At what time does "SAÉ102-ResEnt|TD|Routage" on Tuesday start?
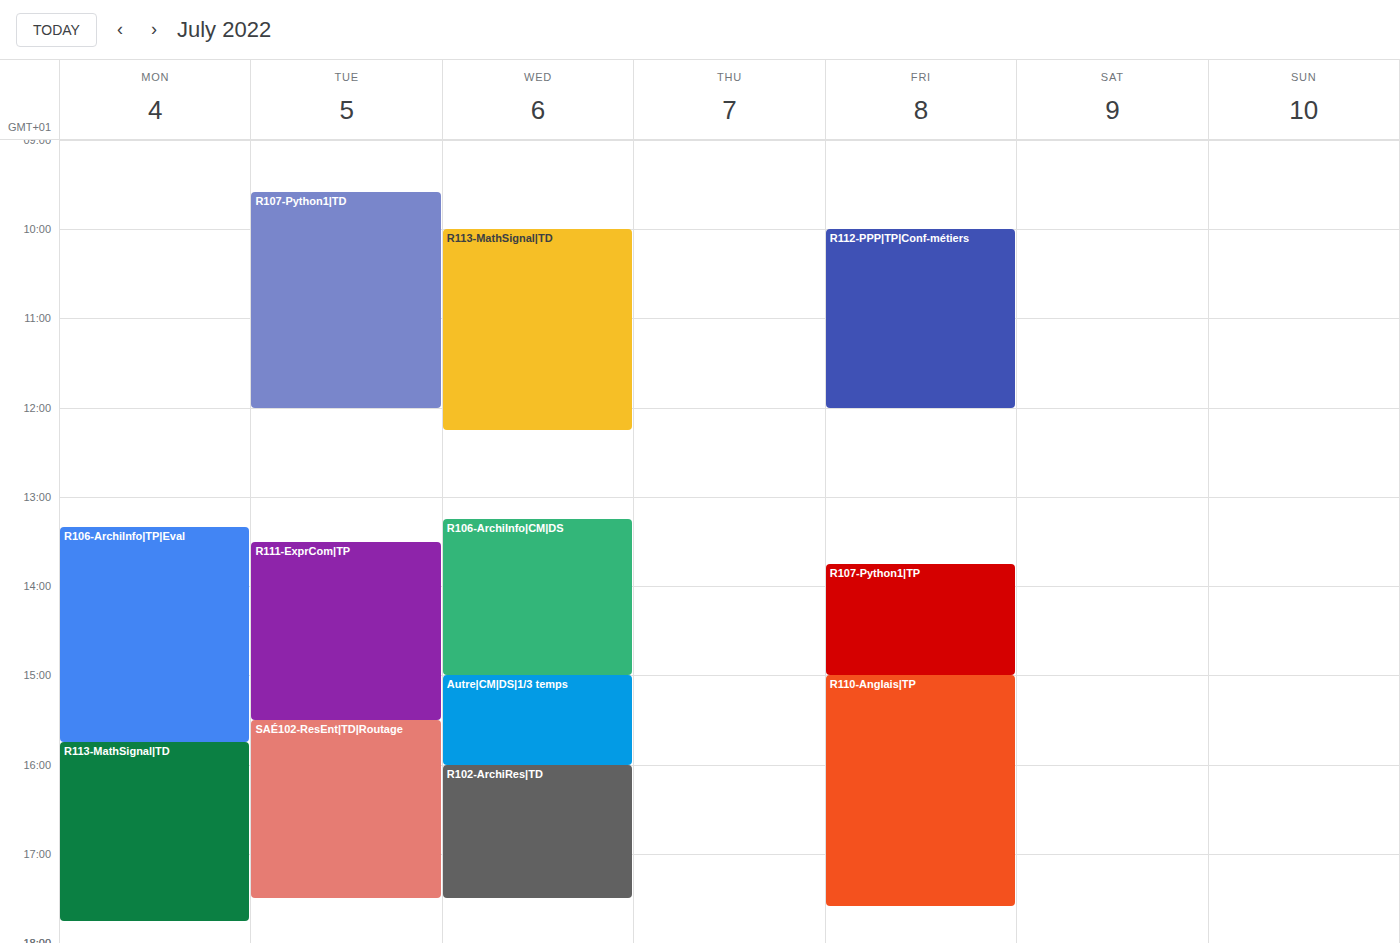
3:30 PM